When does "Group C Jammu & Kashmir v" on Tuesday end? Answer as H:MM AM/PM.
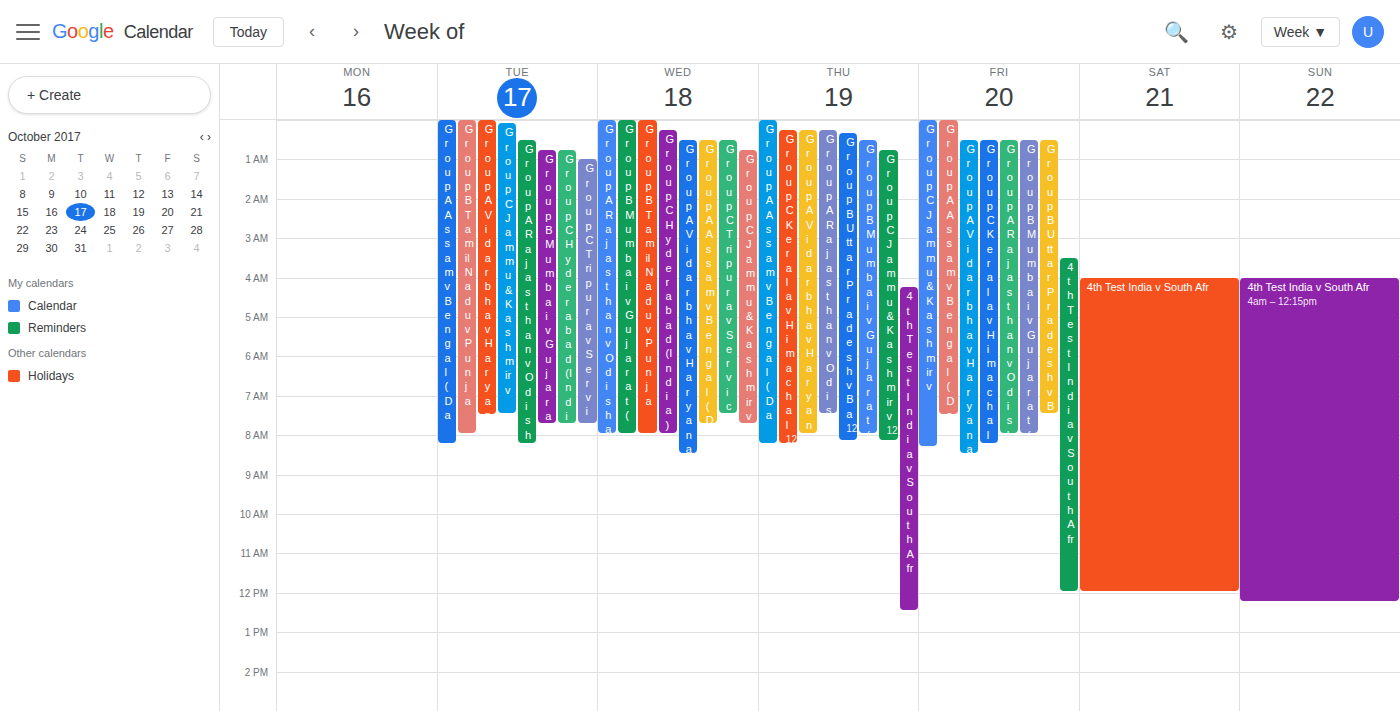
7:30 AM